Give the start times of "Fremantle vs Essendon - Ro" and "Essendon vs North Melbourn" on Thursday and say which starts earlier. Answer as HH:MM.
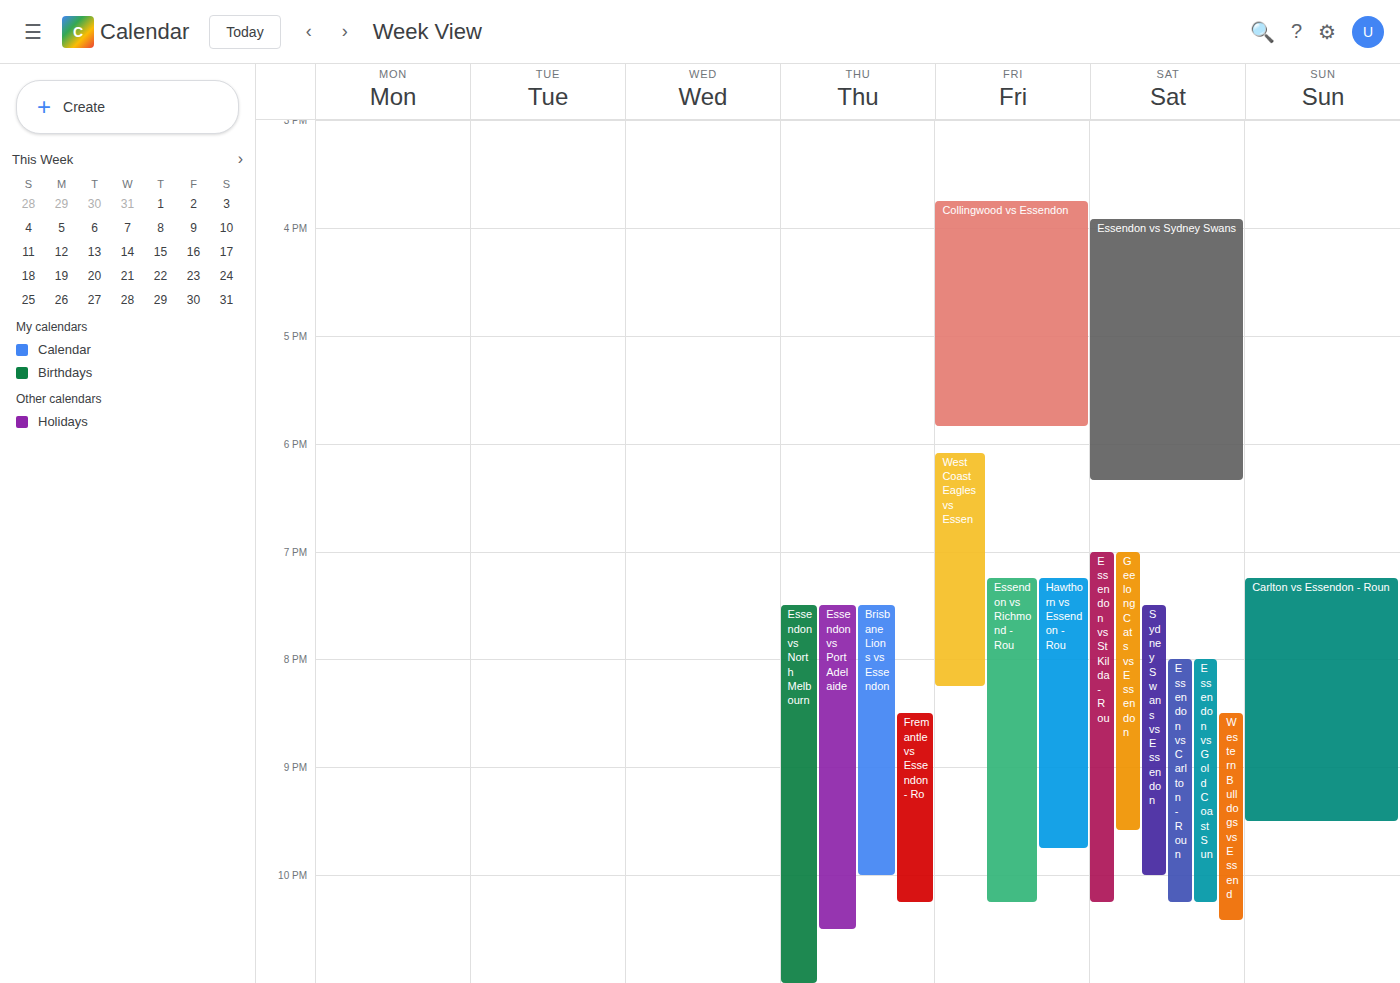
"Essendon vs North Melbourn" 19:30; "Fremantle vs Essendon - Ro" 20:30.